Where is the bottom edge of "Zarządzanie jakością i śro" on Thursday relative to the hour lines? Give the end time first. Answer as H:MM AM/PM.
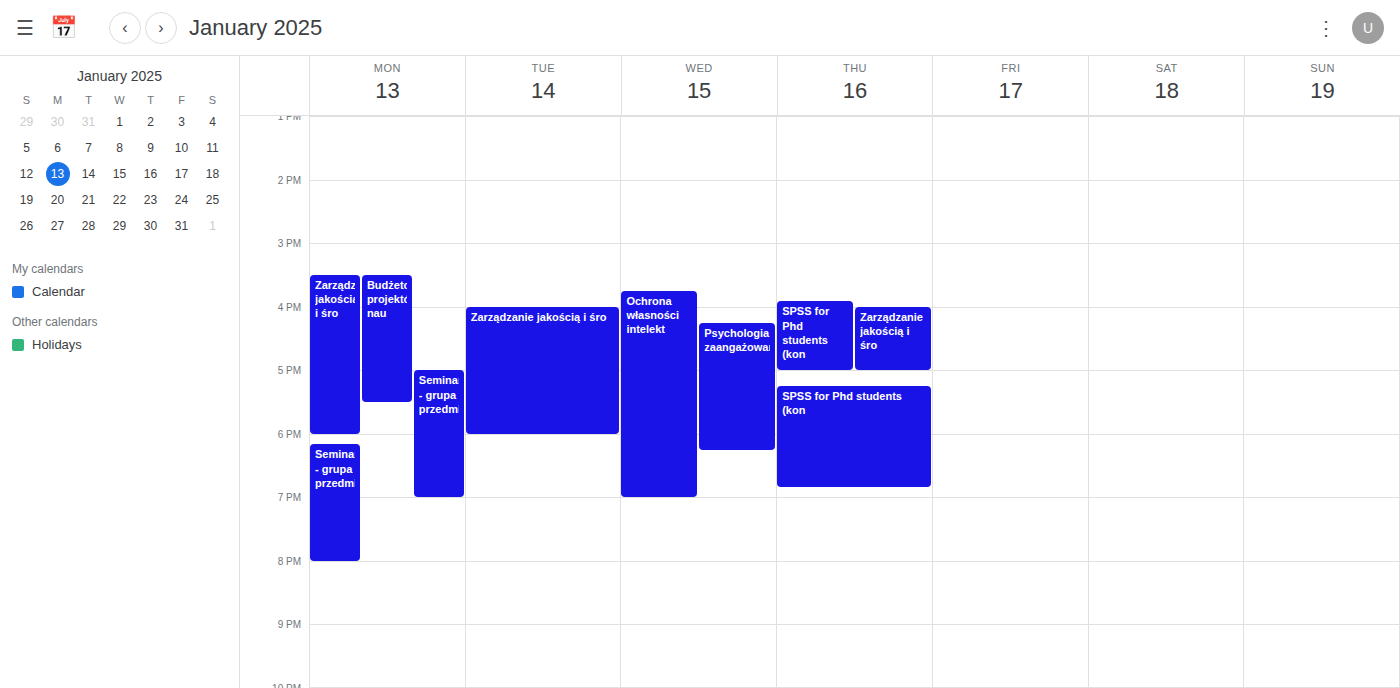
5:00 PM -- exactly on the 5 PM line.